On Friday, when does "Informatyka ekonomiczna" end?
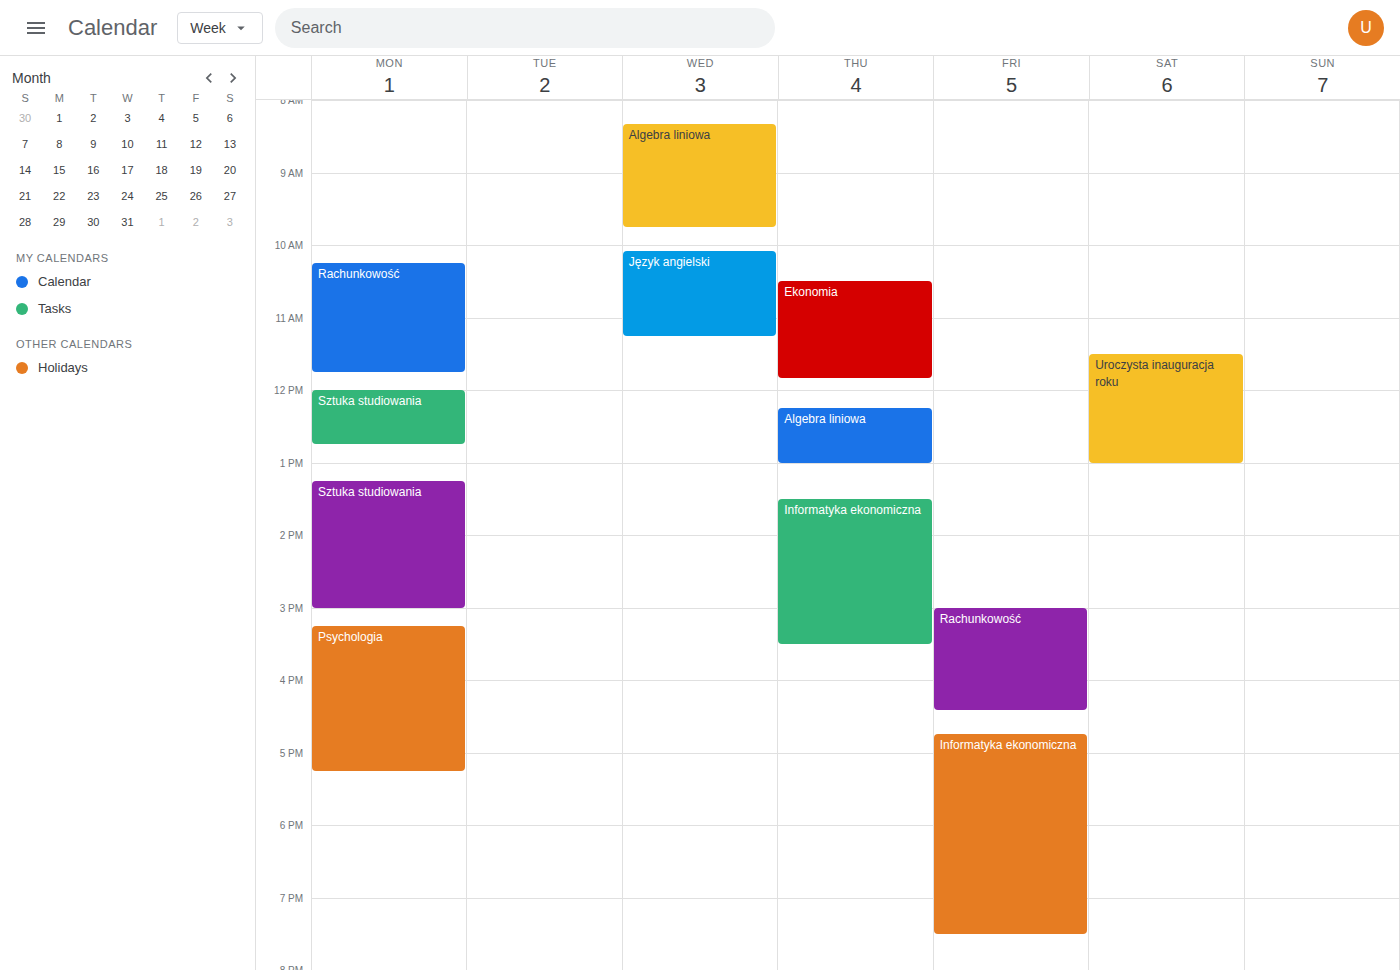
7:30 PM